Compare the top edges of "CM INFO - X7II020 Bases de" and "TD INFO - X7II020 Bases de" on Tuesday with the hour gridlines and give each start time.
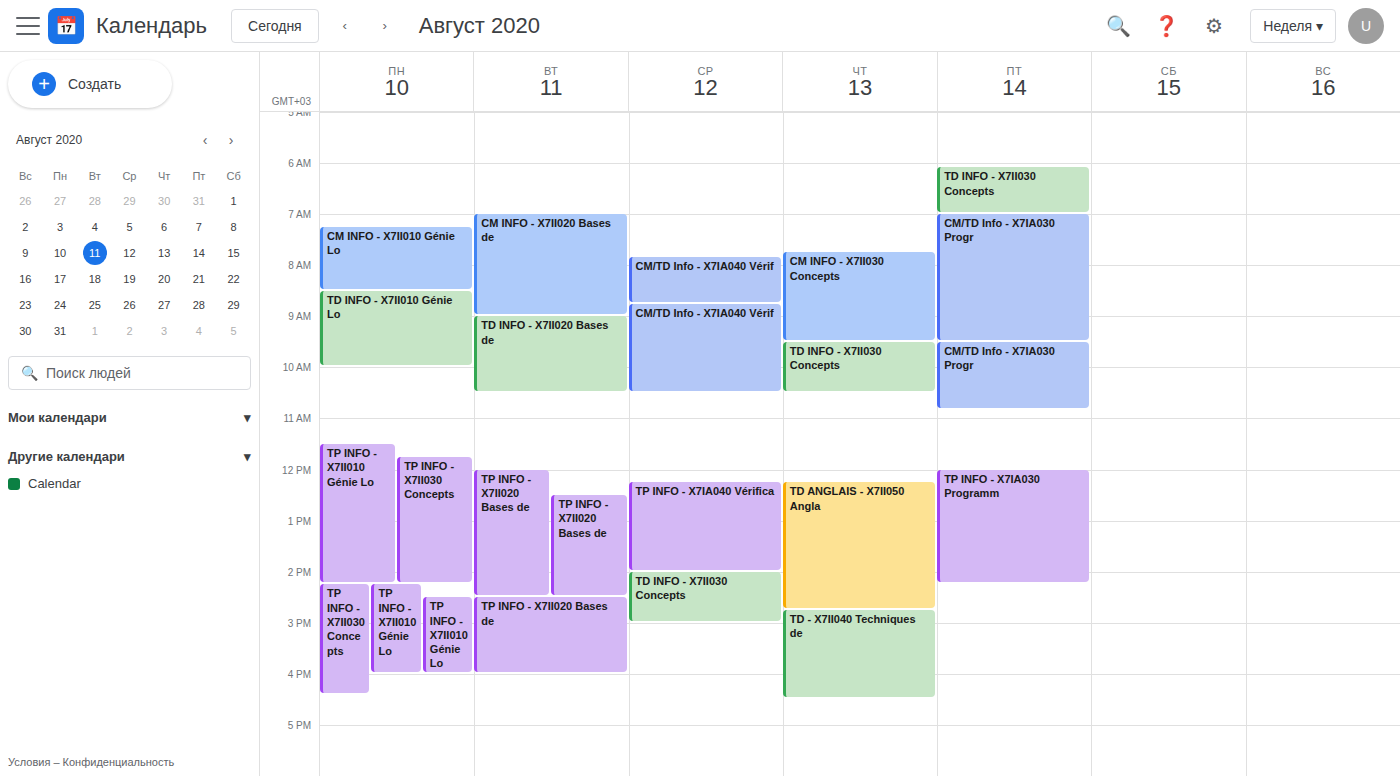
"CM INFO - X7II020 Bases de": 07:00, exactly on the 07:00 line. "TD INFO - X7II020 Bases de": 09:00, exactly on the 09:00 line.